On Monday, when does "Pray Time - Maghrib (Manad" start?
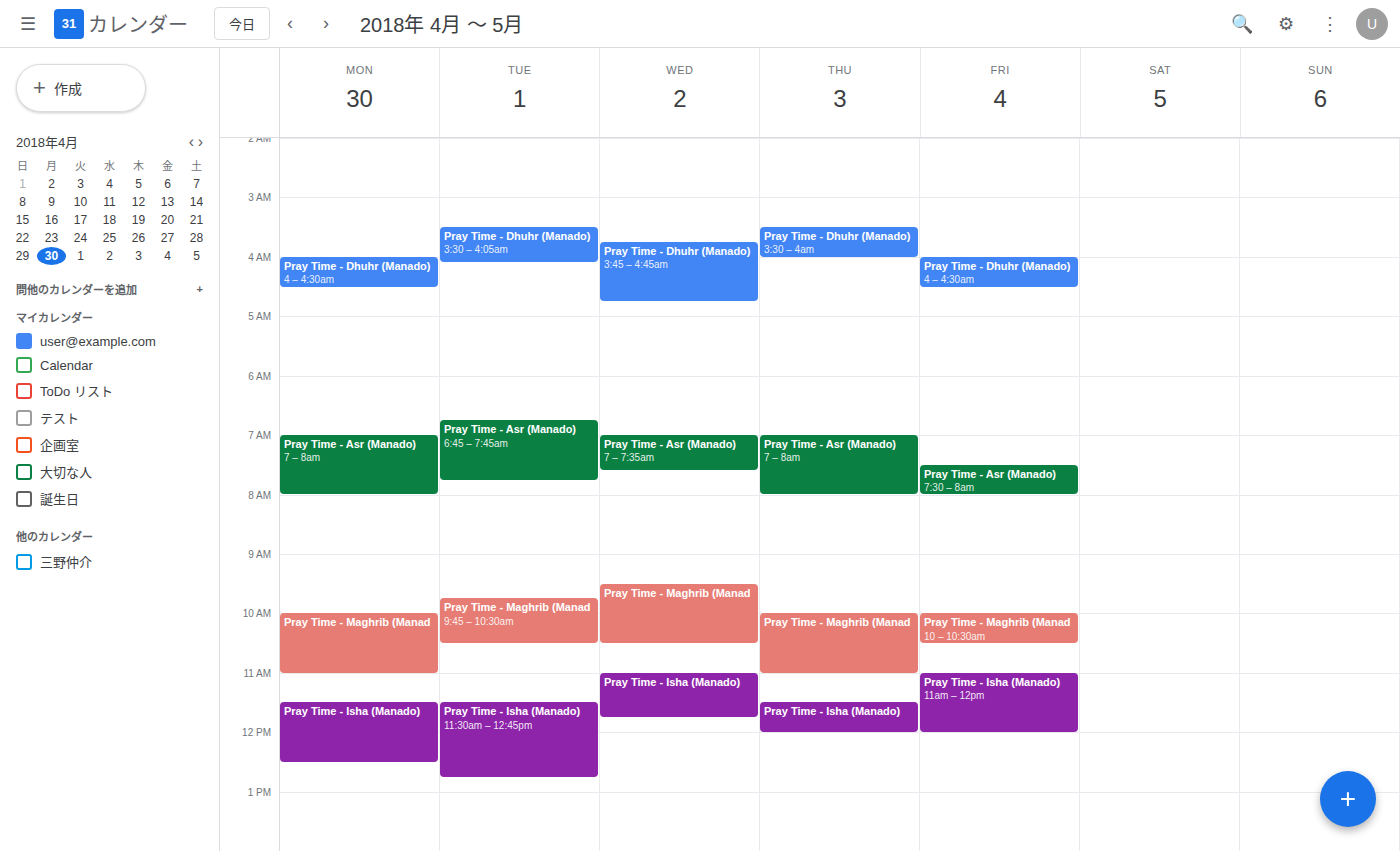
10:00 AM